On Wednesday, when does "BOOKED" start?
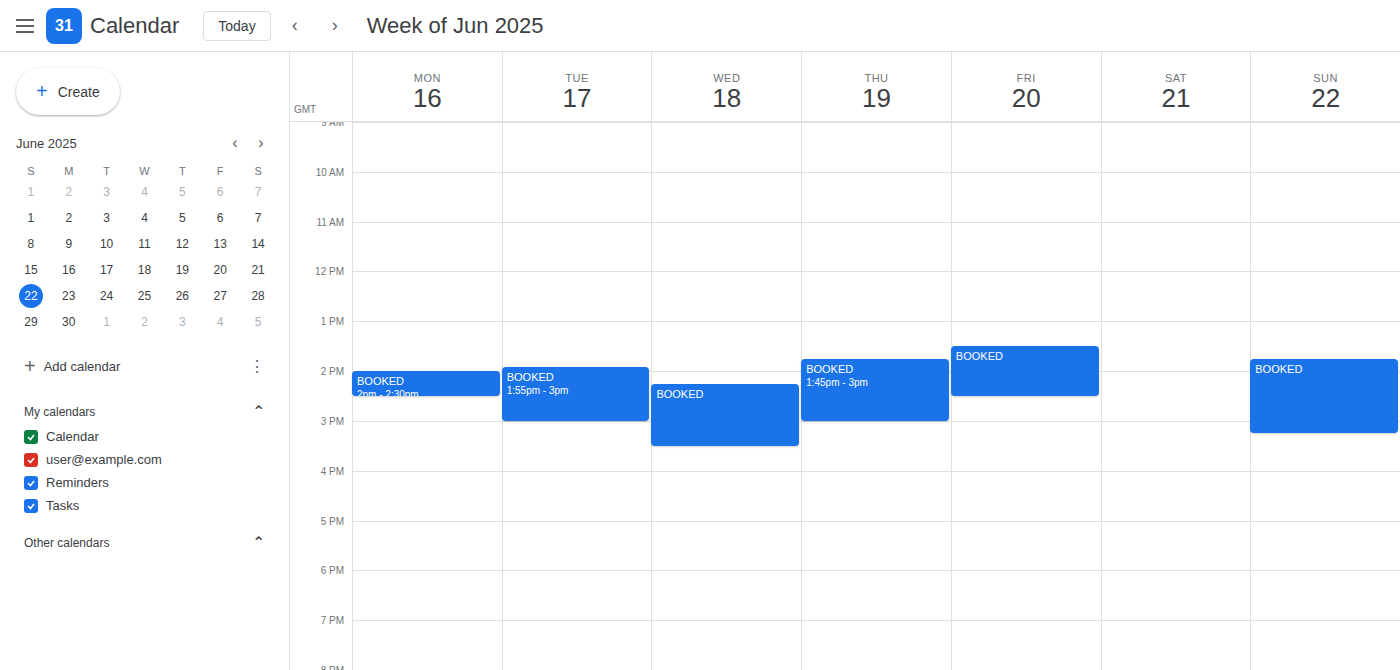
2:15 PM